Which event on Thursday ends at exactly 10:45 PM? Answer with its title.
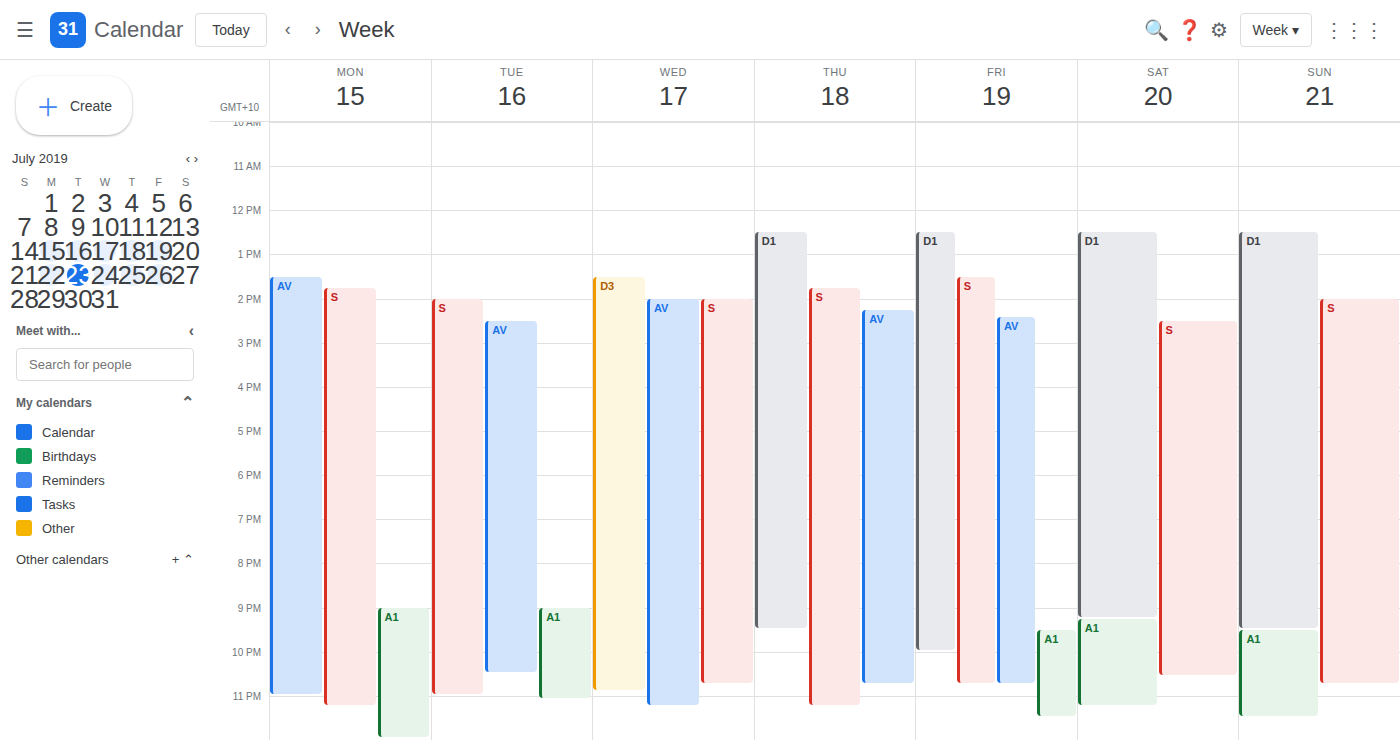
"AV"